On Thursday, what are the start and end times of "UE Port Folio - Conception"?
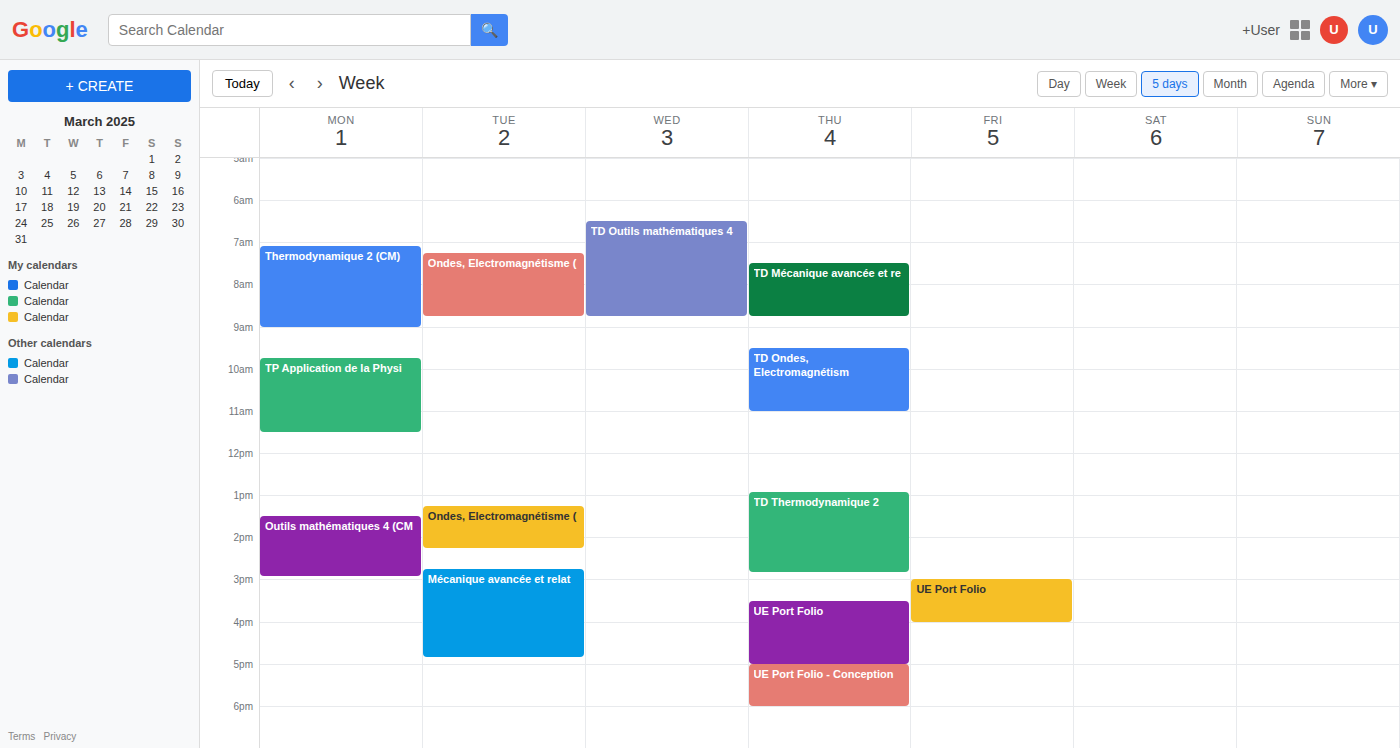
5:00 PM to 6:00 PM